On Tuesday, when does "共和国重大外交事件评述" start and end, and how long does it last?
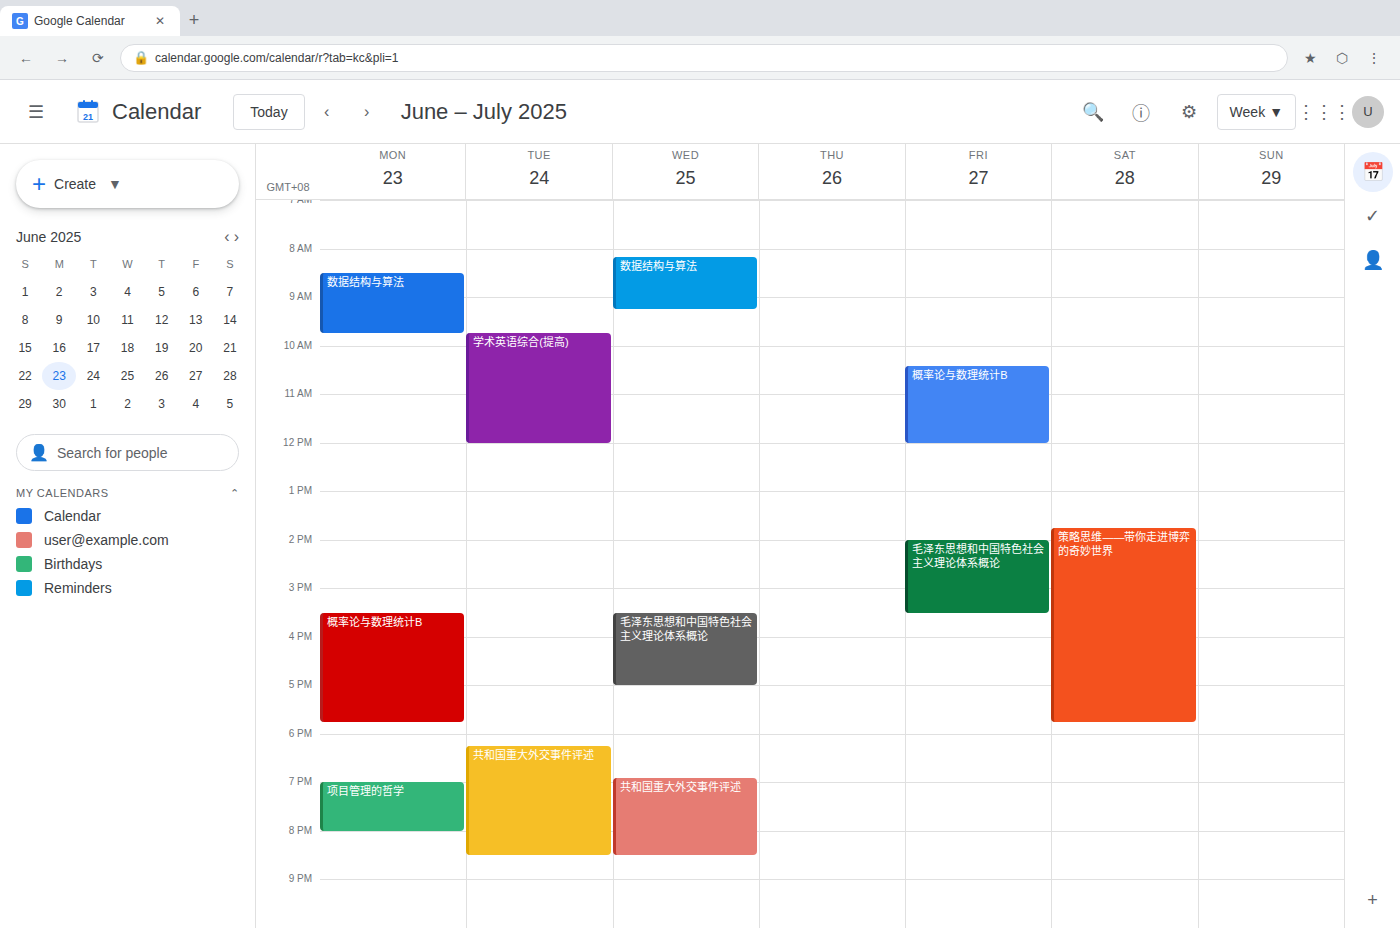
6:15 PM to 8:30 PM, 2 hours 15 minutes